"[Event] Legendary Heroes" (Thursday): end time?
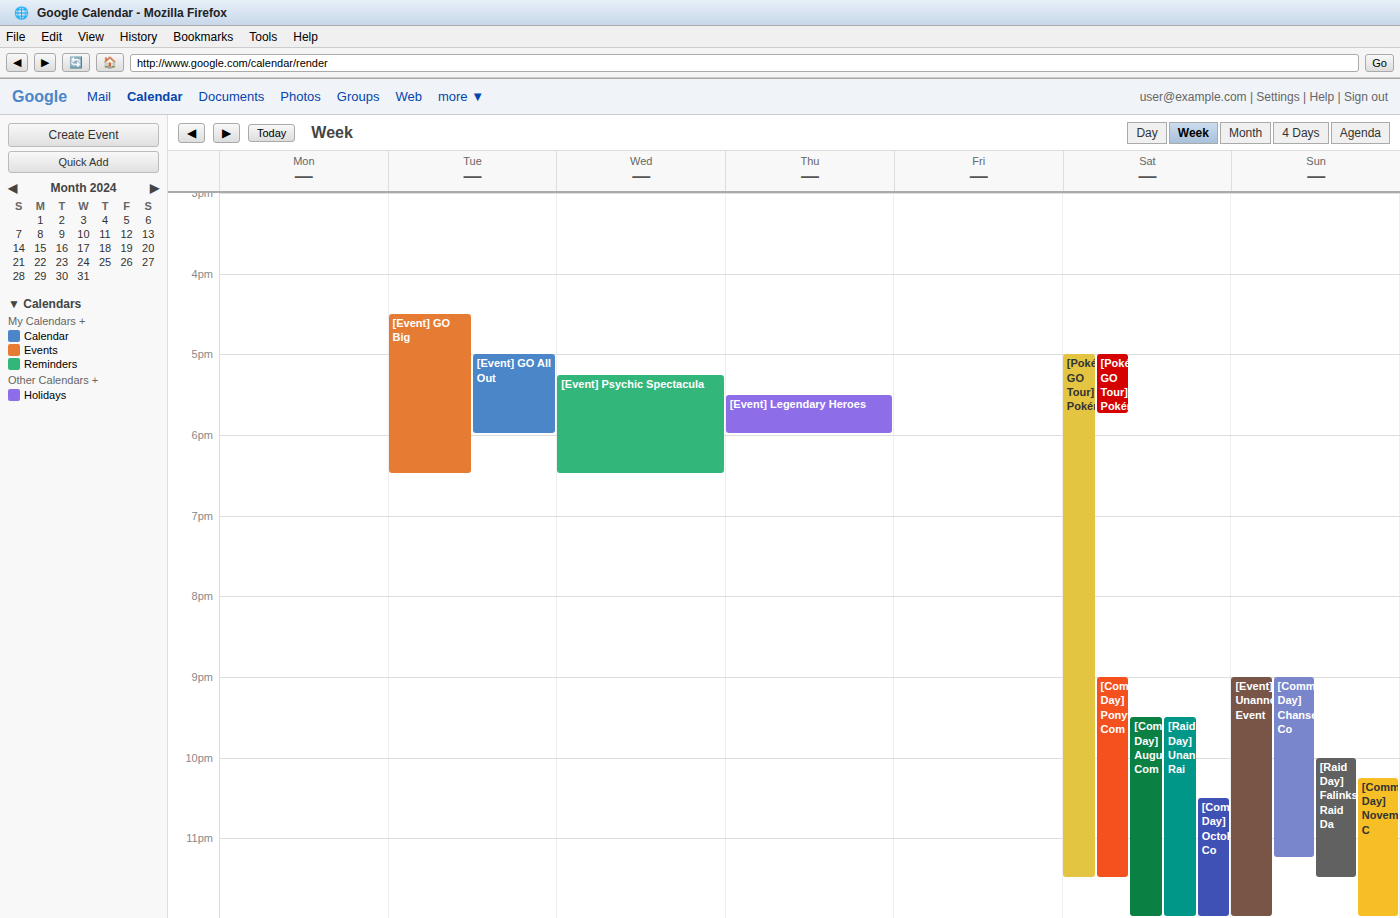
6:00 PM